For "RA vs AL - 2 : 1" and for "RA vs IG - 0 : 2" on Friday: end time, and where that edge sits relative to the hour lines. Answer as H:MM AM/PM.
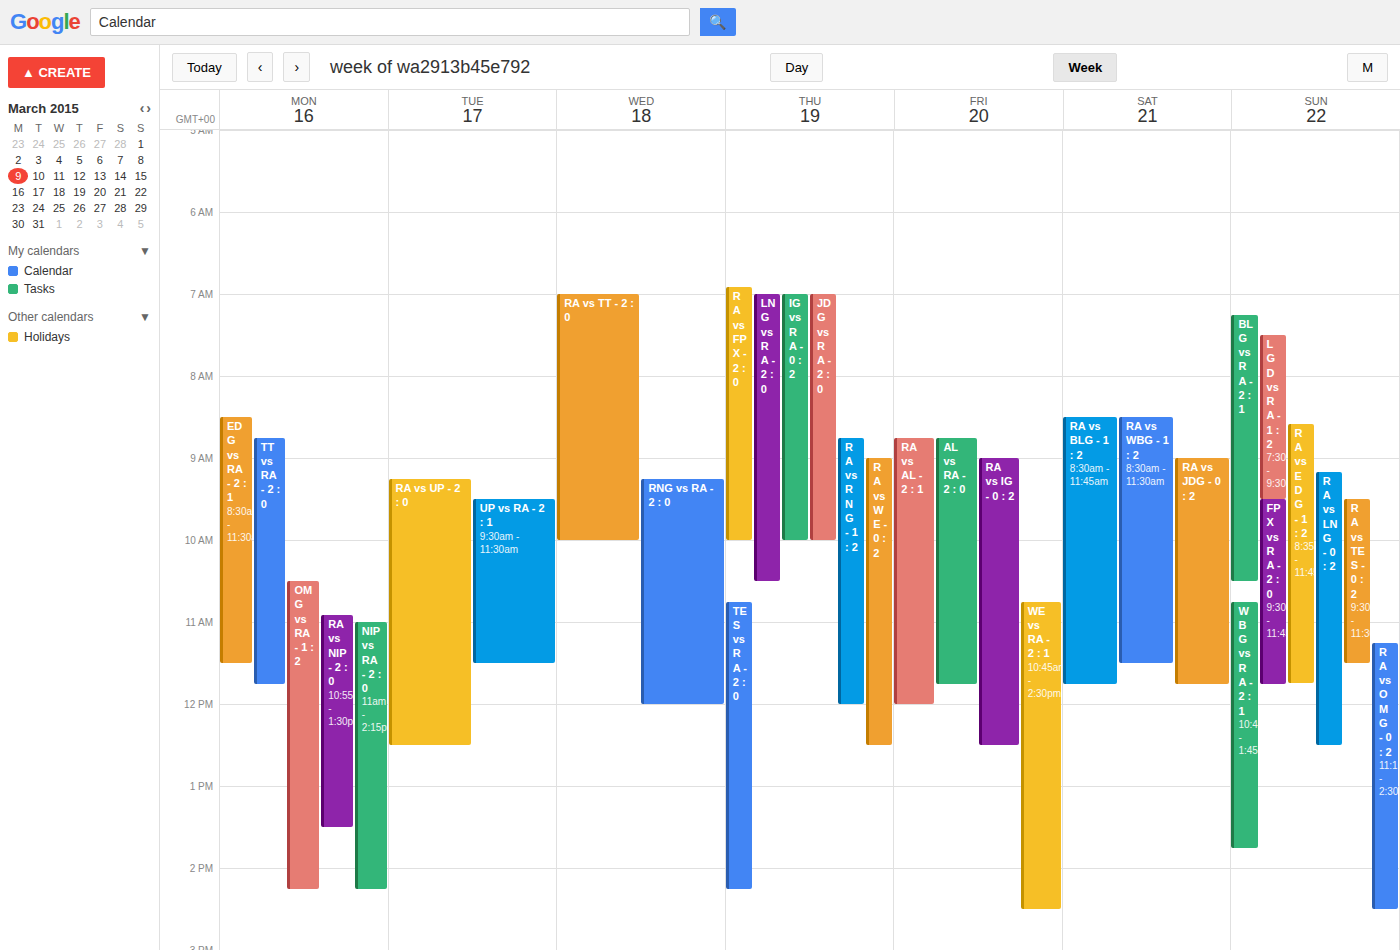
"RA vs AL - 2 : 1": 12:00 PM, exactly on the 12 PM line. "RA vs IG - 0 : 2": 12:30 PM, halfway between the 12 PM and 1 PM lines.